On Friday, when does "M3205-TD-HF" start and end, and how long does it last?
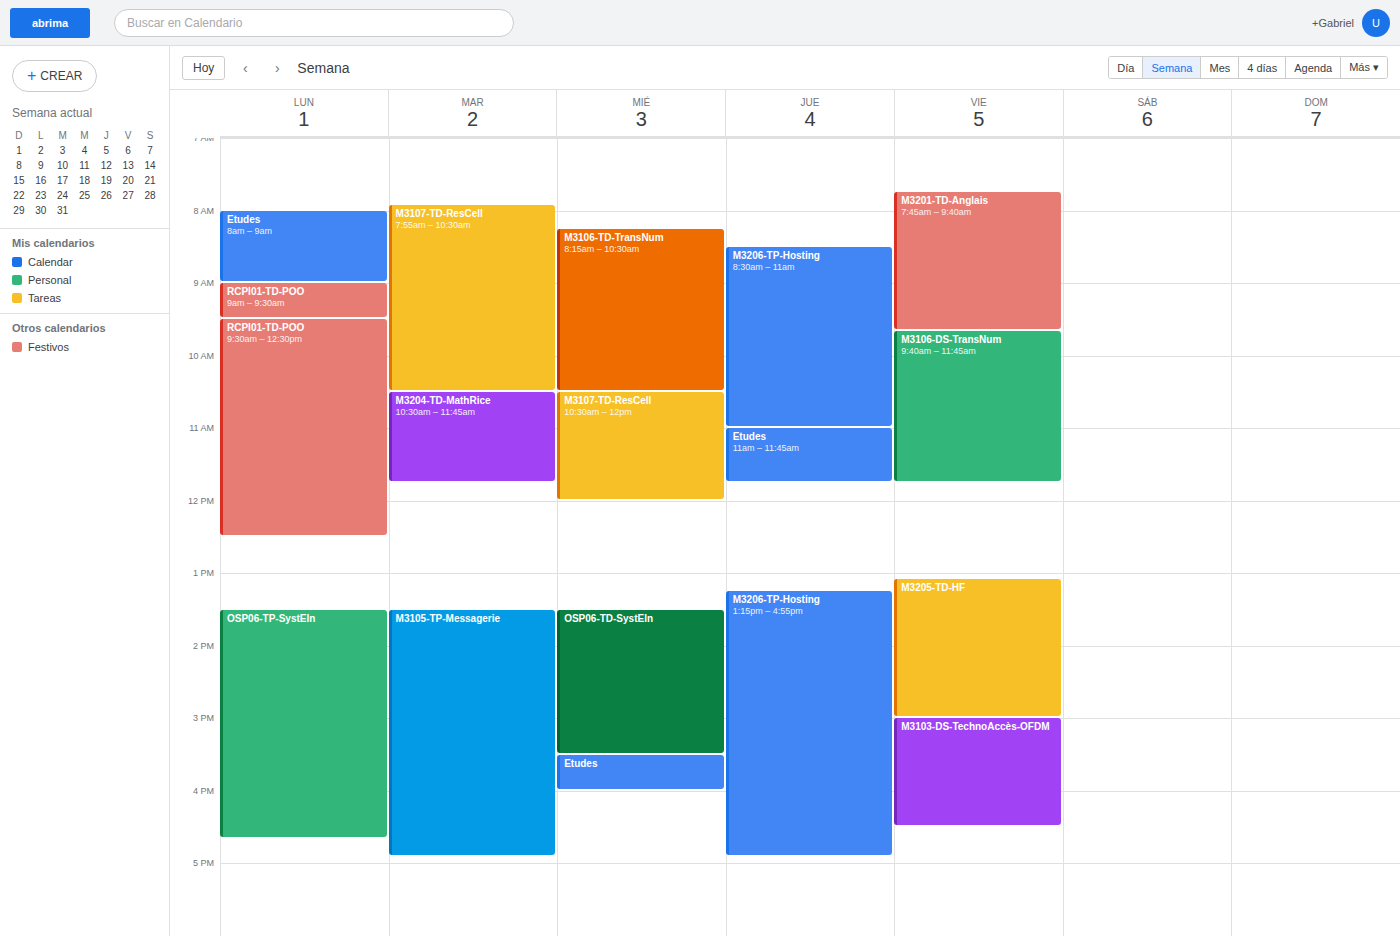
1:05 PM to 3:00 PM, 1 hour 55 minutes